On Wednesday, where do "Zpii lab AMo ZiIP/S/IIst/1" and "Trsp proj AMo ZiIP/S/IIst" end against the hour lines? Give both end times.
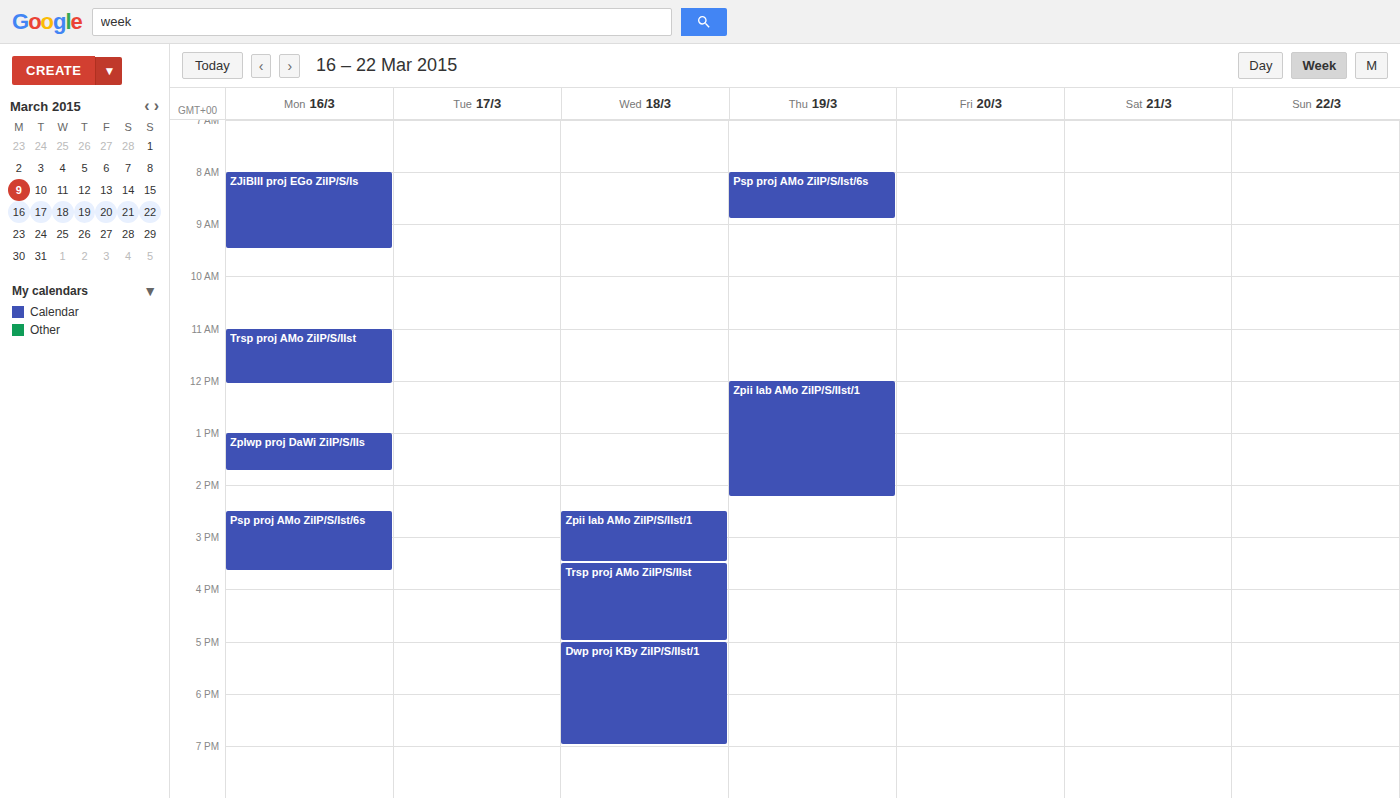
"Zpii lab AMo ZiIP/S/IIst/1": 3:30 PM, halfway between the 3 PM and 4 PM lines. "Trsp proj AMo ZiIP/S/IIst": 5:00 PM, exactly on the 5 PM line.